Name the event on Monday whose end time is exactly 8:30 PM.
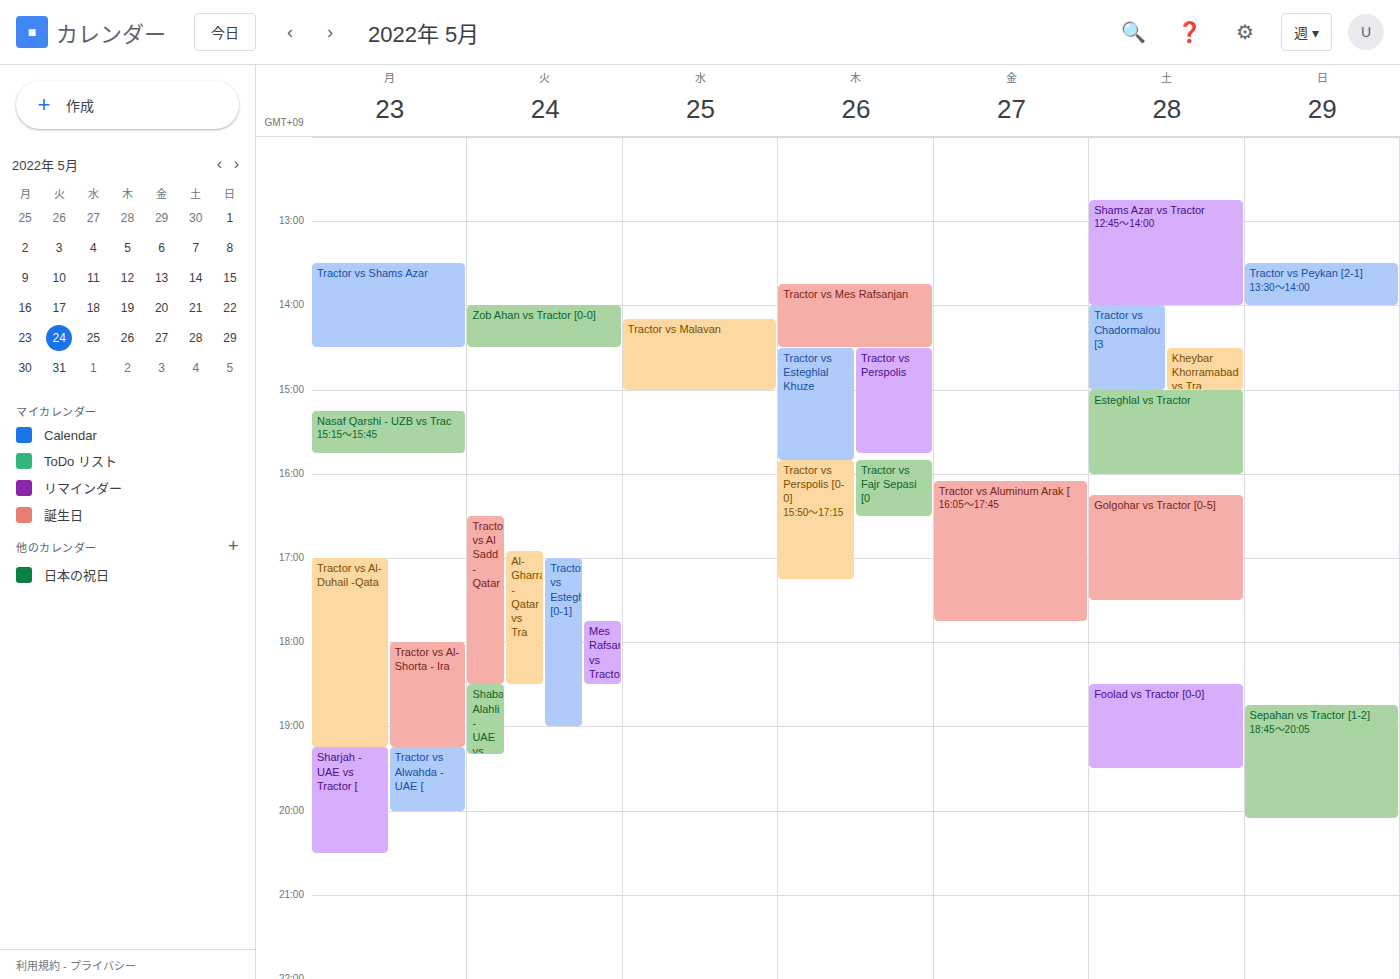
"Sharjah - UAE vs Tractor ["